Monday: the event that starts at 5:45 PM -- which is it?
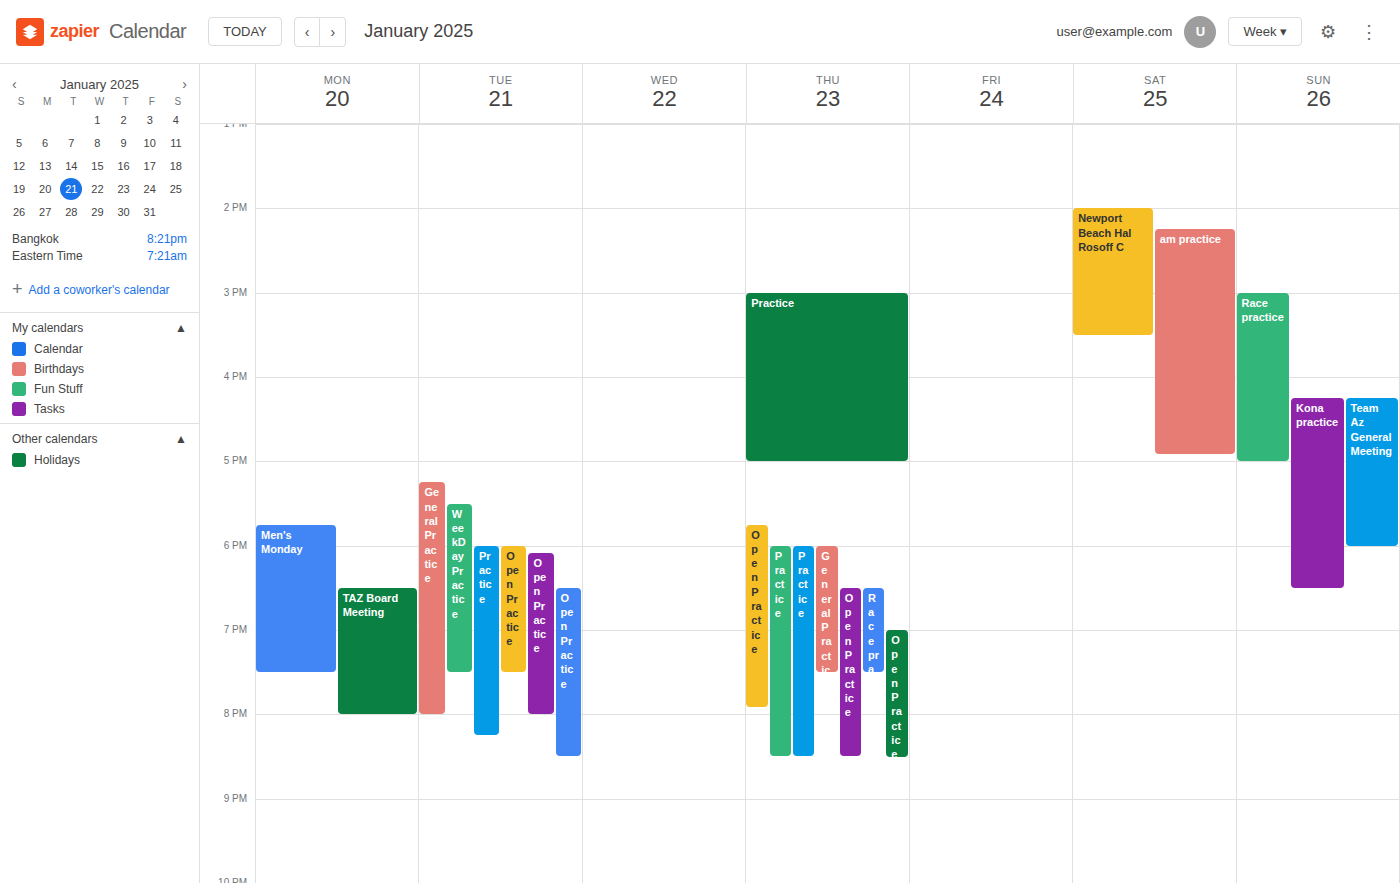
"Men's Monday"